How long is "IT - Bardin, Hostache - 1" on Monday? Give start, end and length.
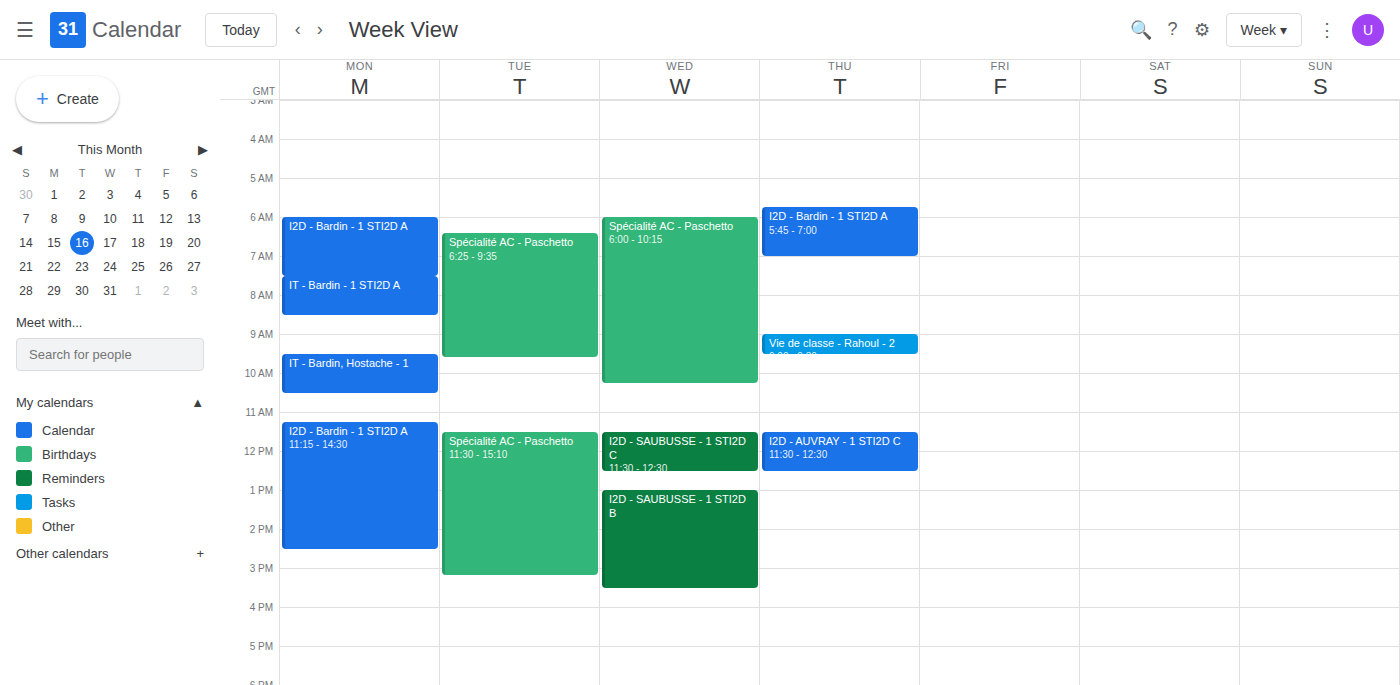
9:30 AM to 10:30 AM, 1 hour